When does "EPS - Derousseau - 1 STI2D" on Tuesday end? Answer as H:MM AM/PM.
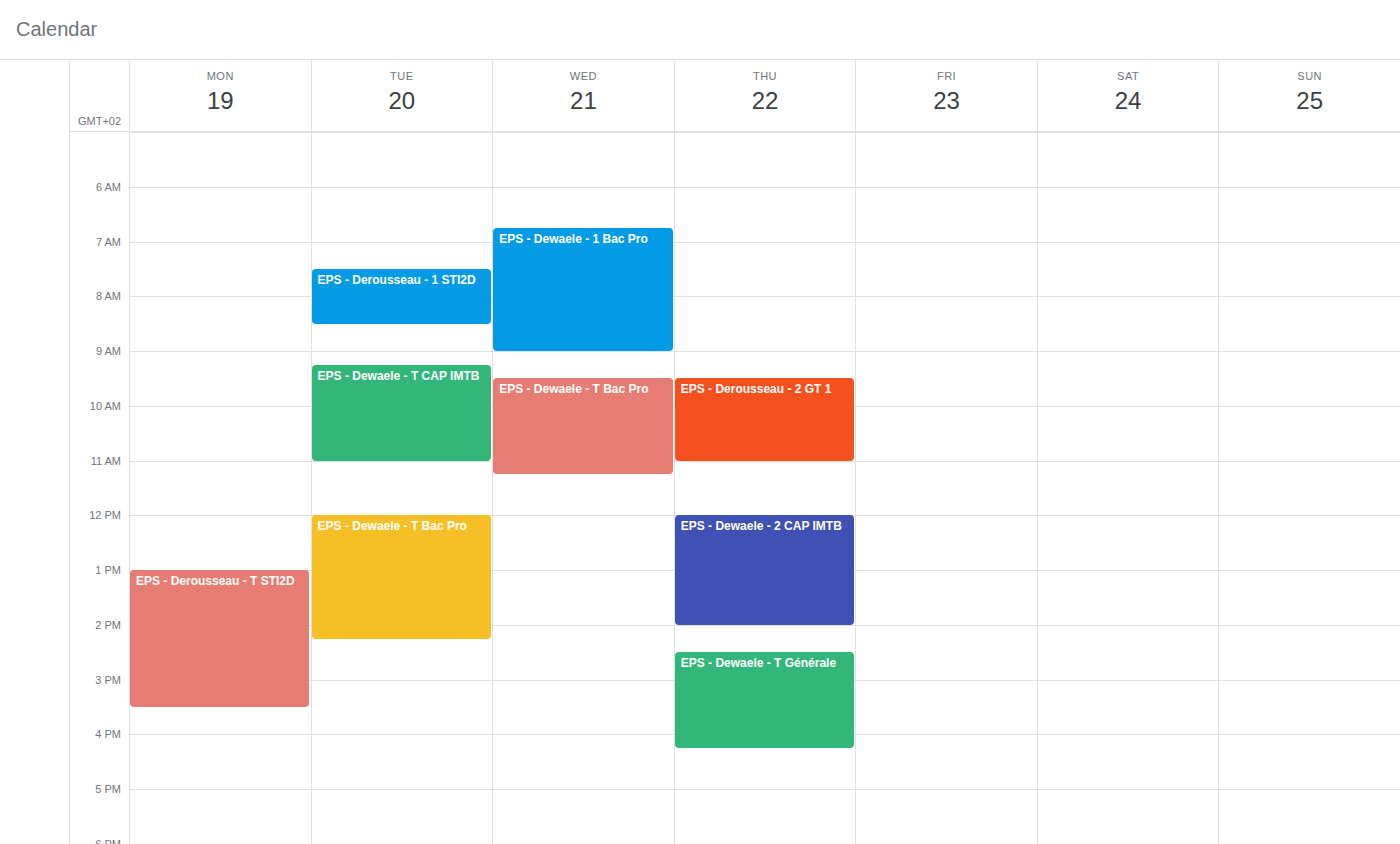
8:30 AM